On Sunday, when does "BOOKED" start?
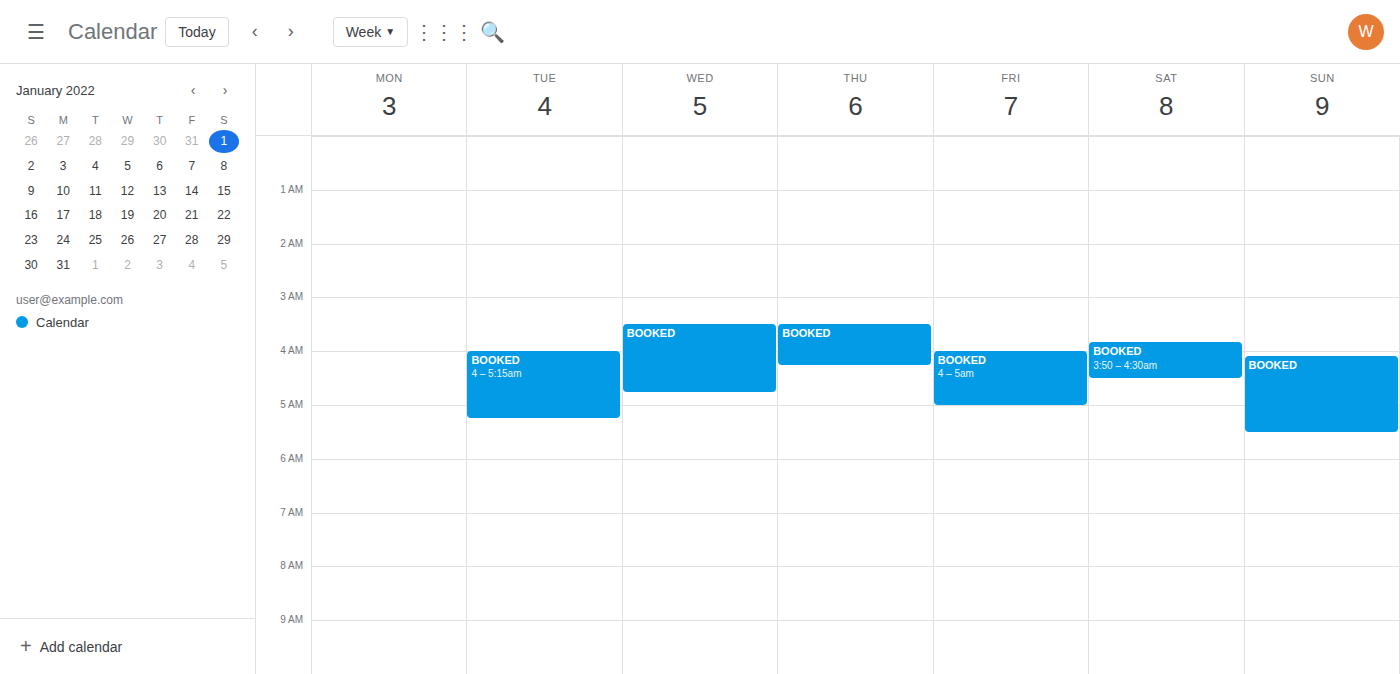
4:05 AM